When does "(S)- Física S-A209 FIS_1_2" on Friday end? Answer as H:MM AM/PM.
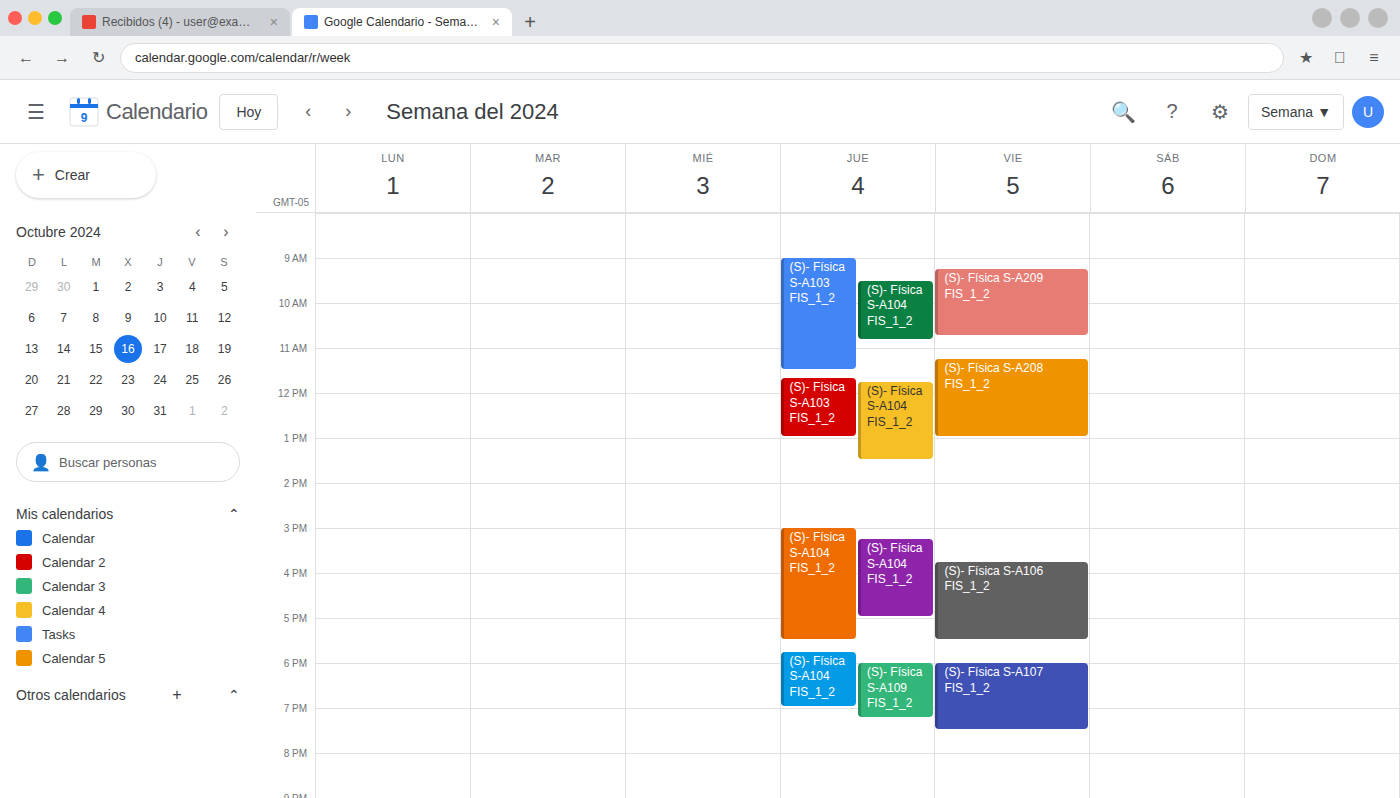
10:45 AM